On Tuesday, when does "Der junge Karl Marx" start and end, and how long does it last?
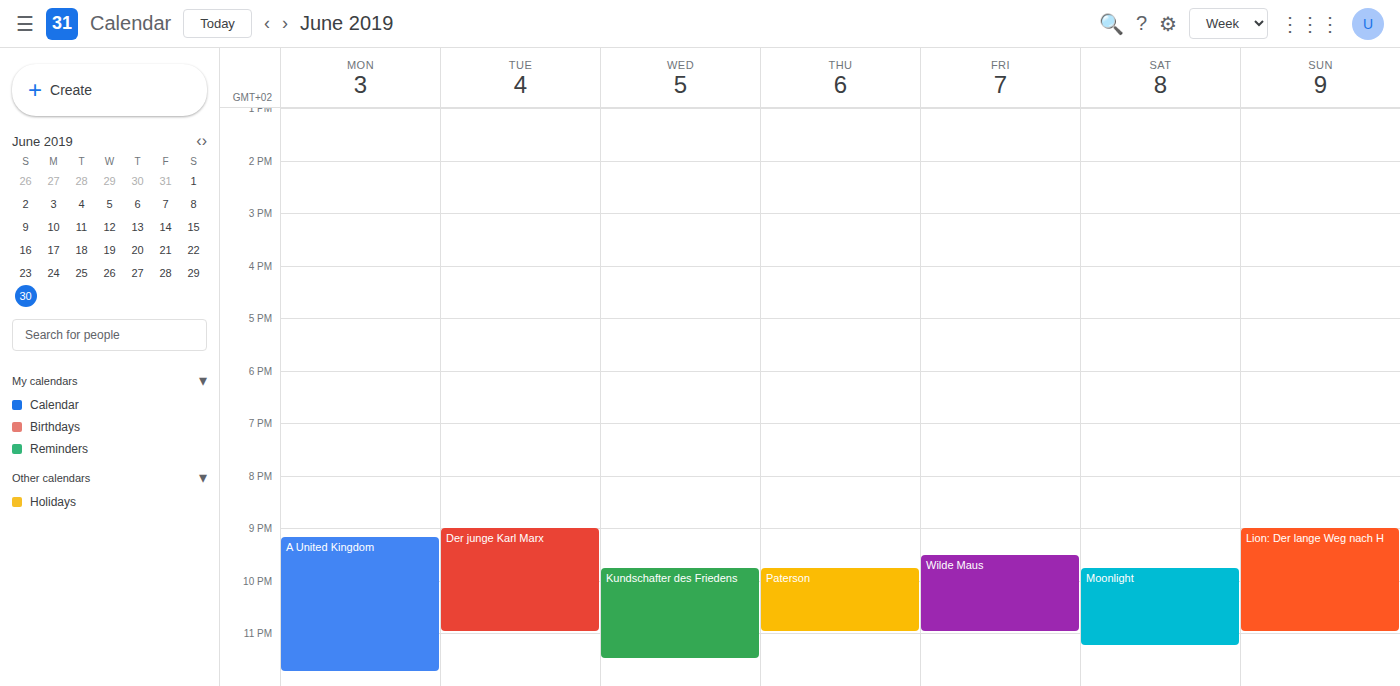
9:00 PM to 11:00 PM, 2 hours